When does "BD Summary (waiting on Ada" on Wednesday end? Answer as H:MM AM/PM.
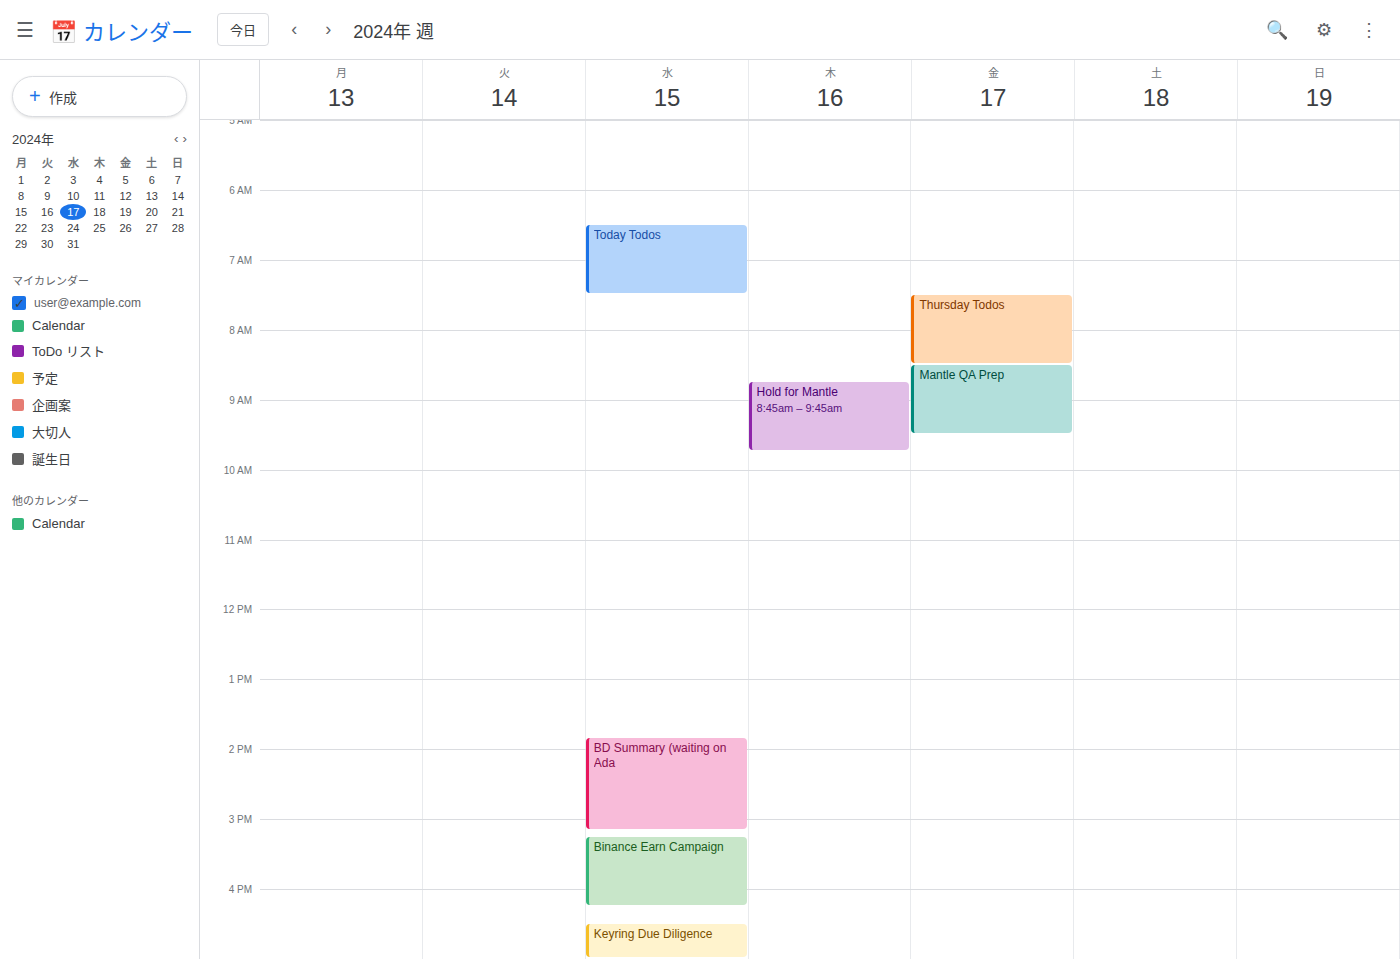
3:10 PM